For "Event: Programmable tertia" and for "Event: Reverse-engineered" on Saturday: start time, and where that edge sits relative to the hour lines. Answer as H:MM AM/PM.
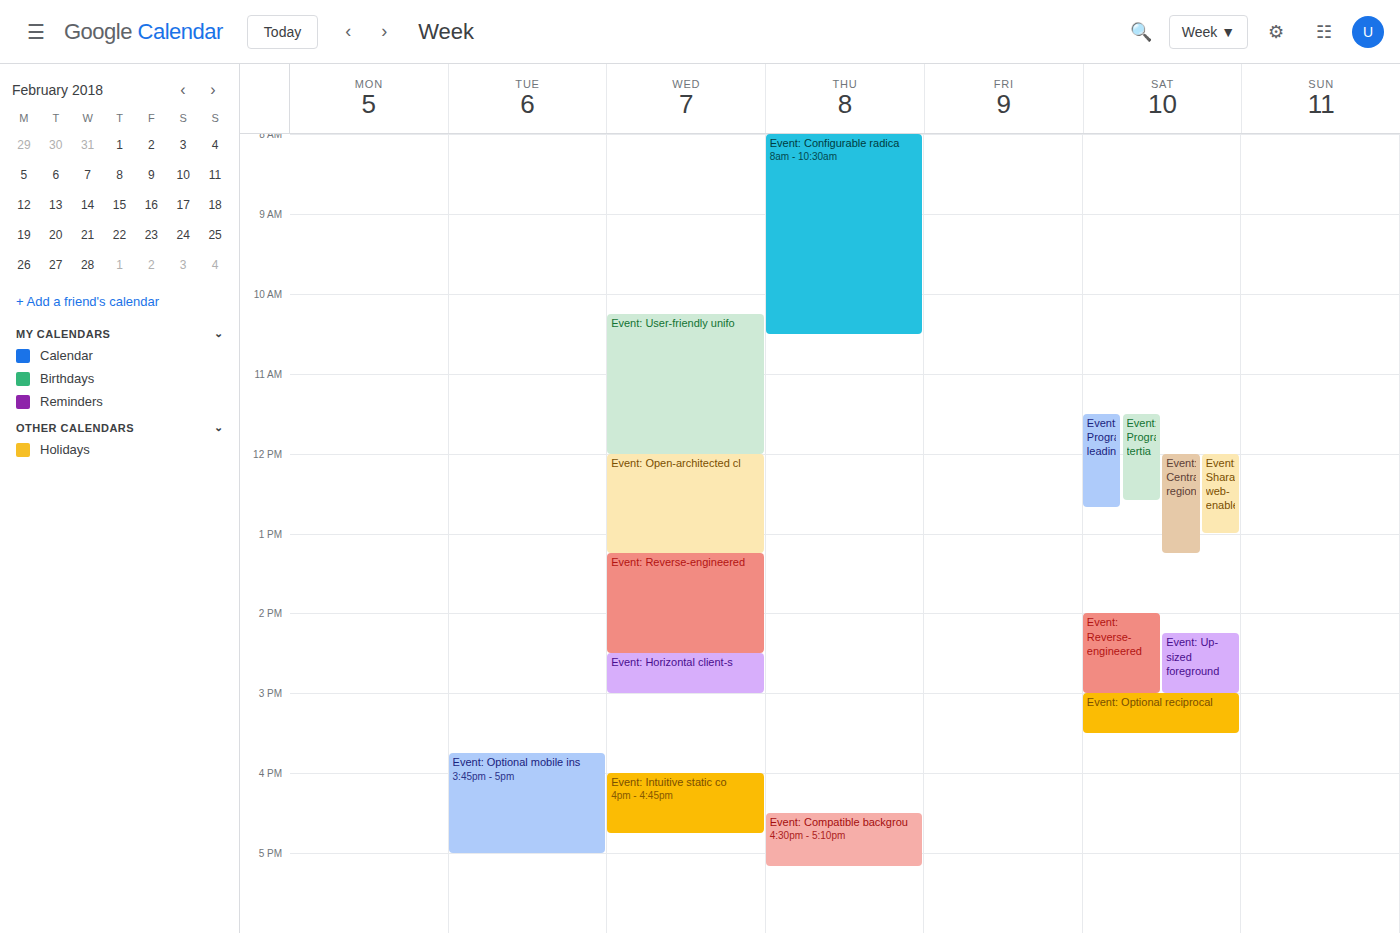
"Event: Programmable tertia": 11:30 AM, halfway between the 11 AM and 12 PM lines. "Event: Reverse-engineered": 2:00 PM, exactly on the 2 PM line.